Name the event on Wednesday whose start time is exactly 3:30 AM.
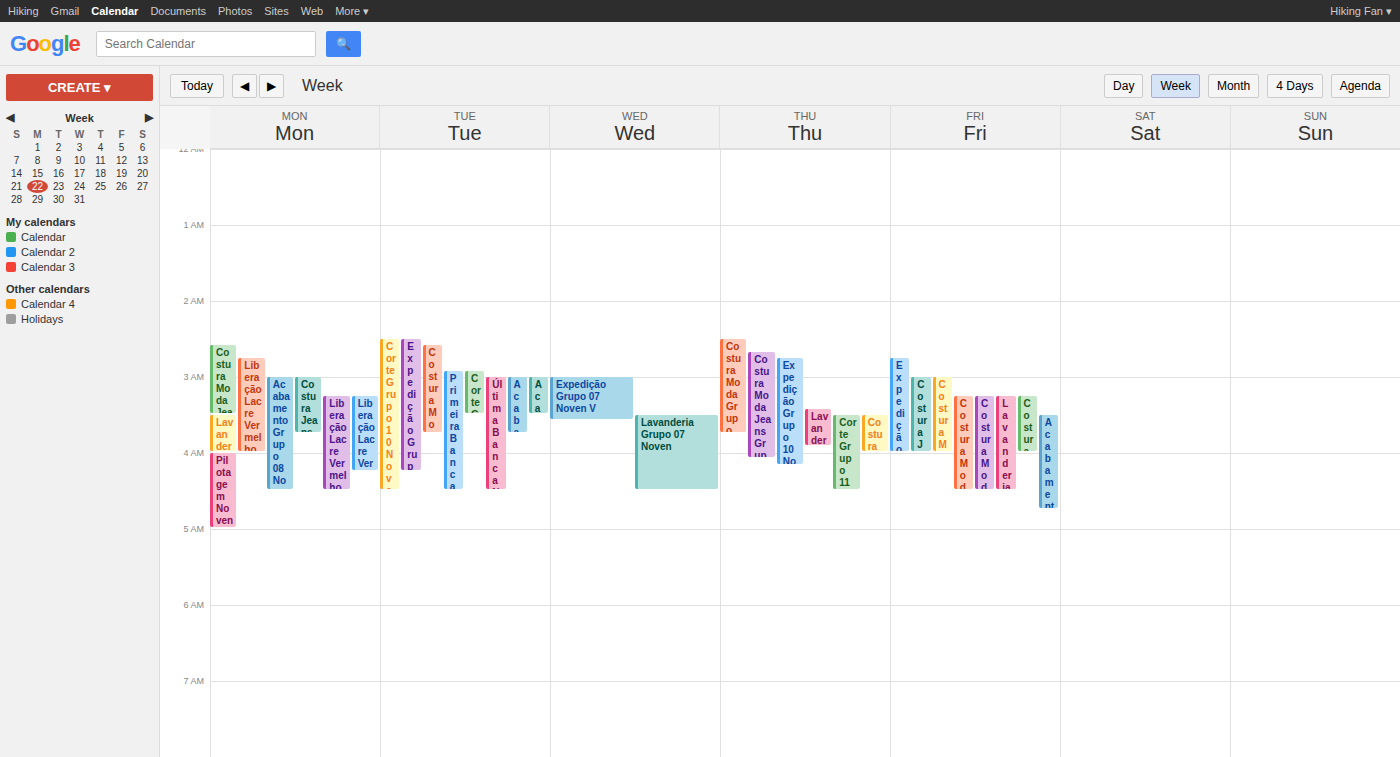
"Lavanderia Grupo 07 Noven"